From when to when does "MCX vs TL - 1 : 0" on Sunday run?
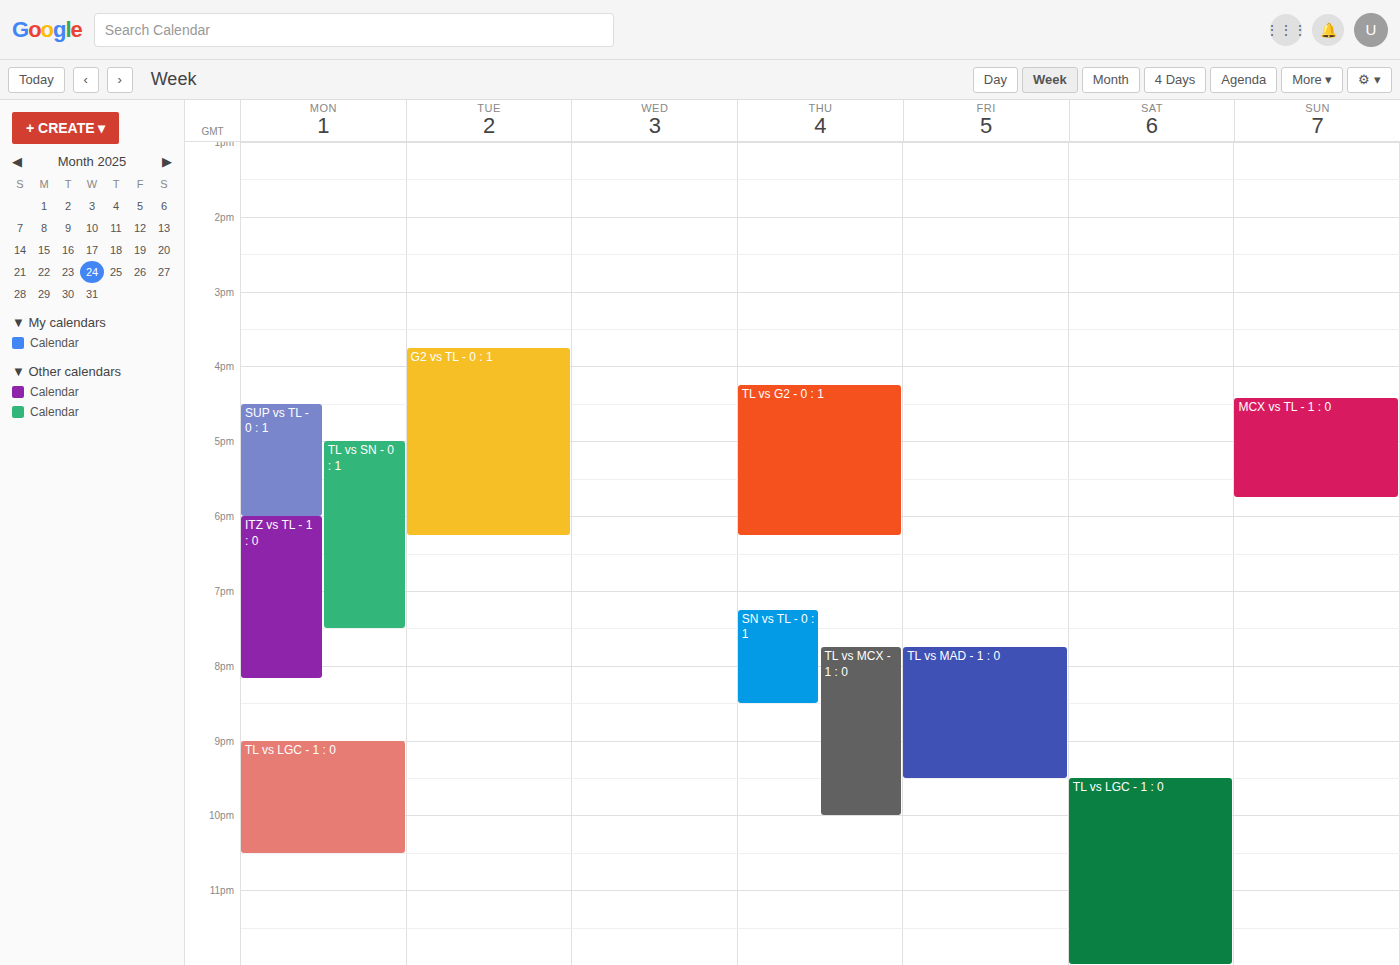
4:25 PM to 5:45 PM